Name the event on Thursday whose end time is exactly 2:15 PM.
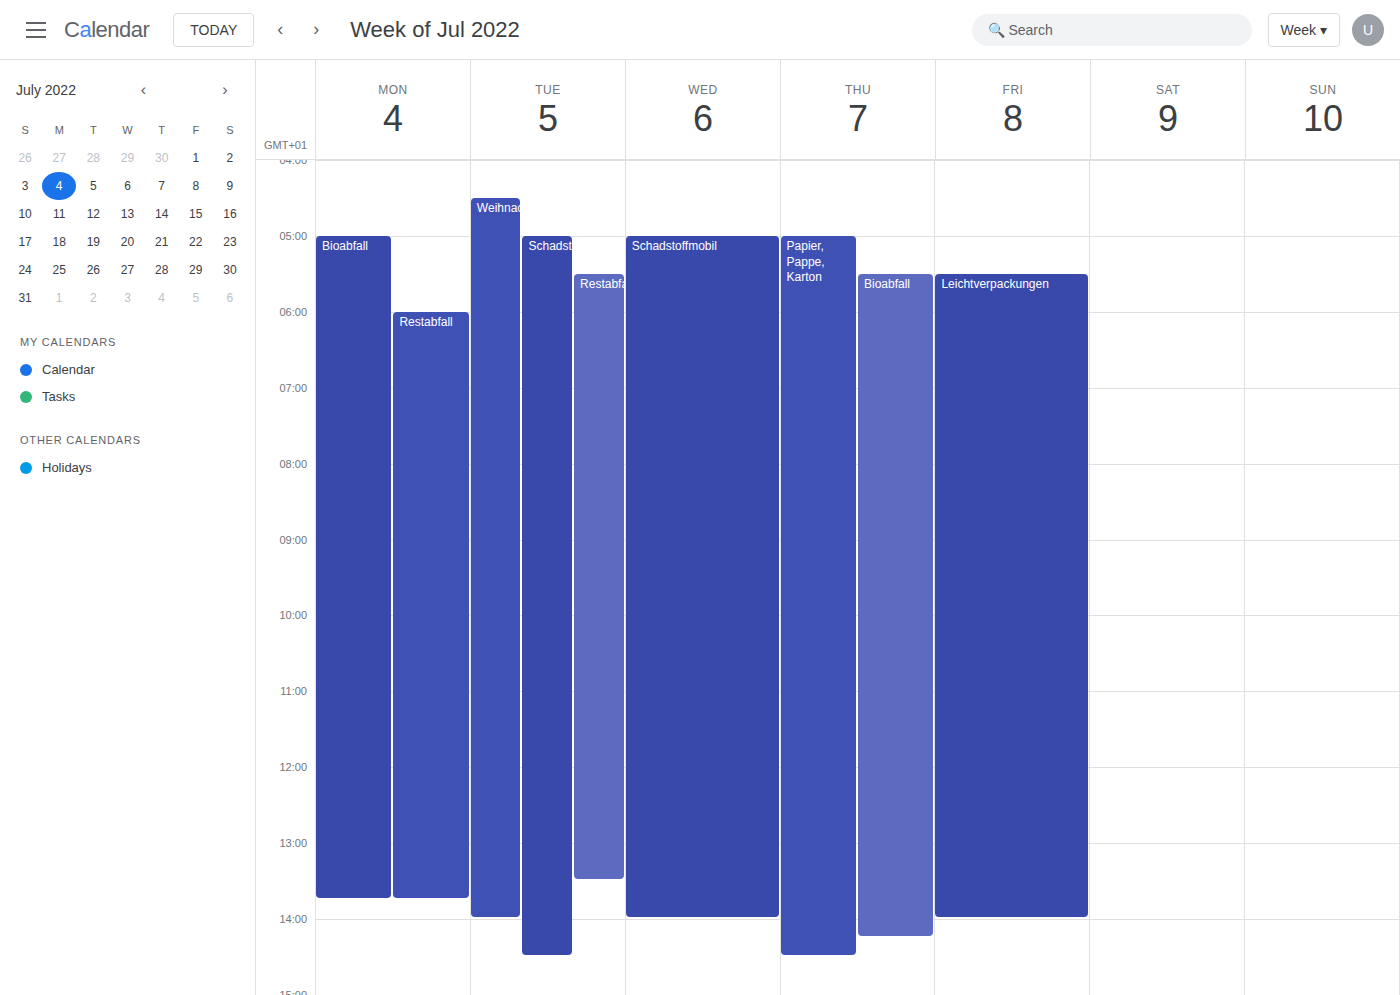
"Bioabfall"